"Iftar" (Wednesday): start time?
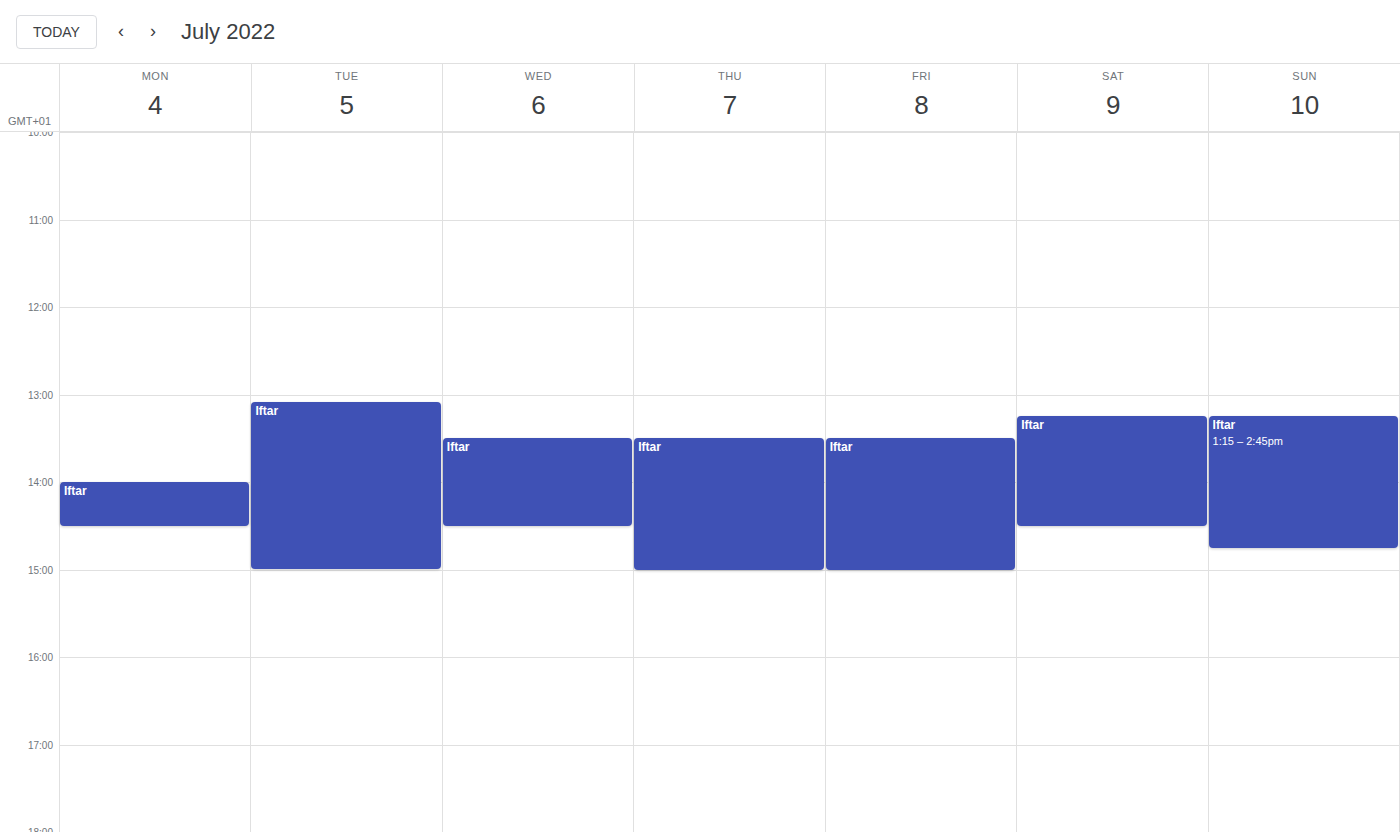
1:30 PM